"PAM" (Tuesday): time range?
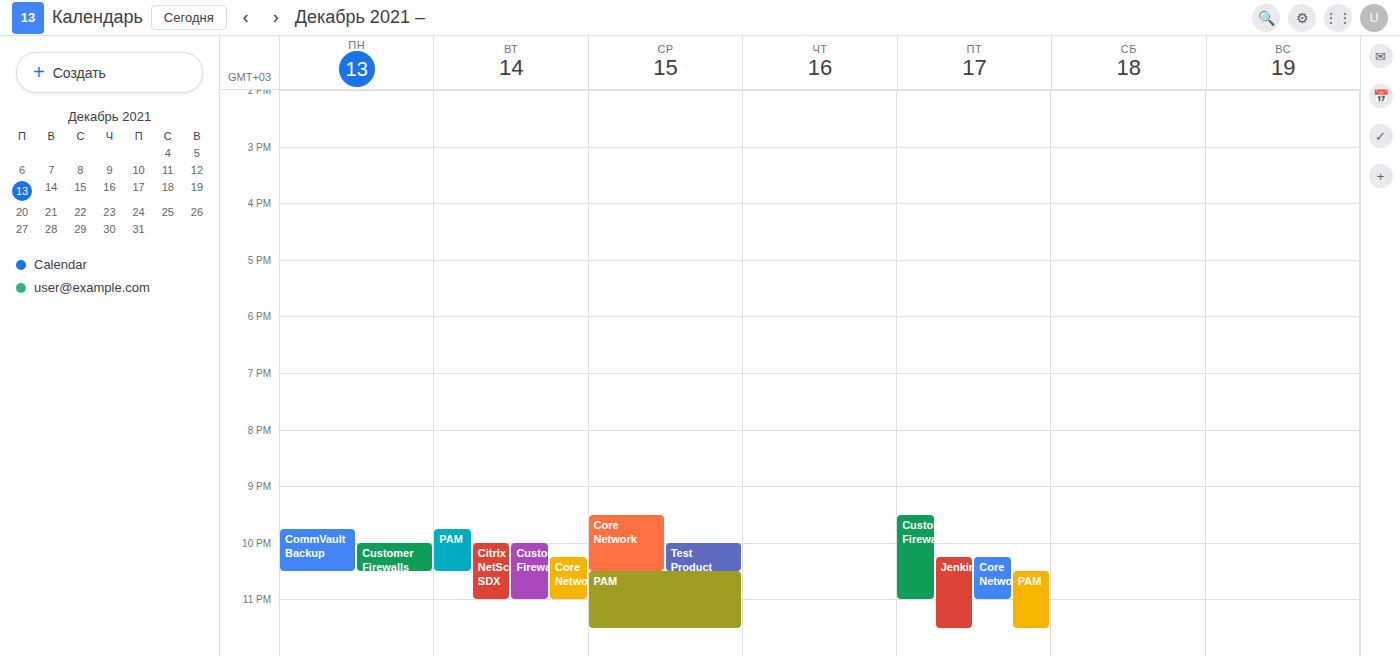
9:45 PM to 10:30 PM